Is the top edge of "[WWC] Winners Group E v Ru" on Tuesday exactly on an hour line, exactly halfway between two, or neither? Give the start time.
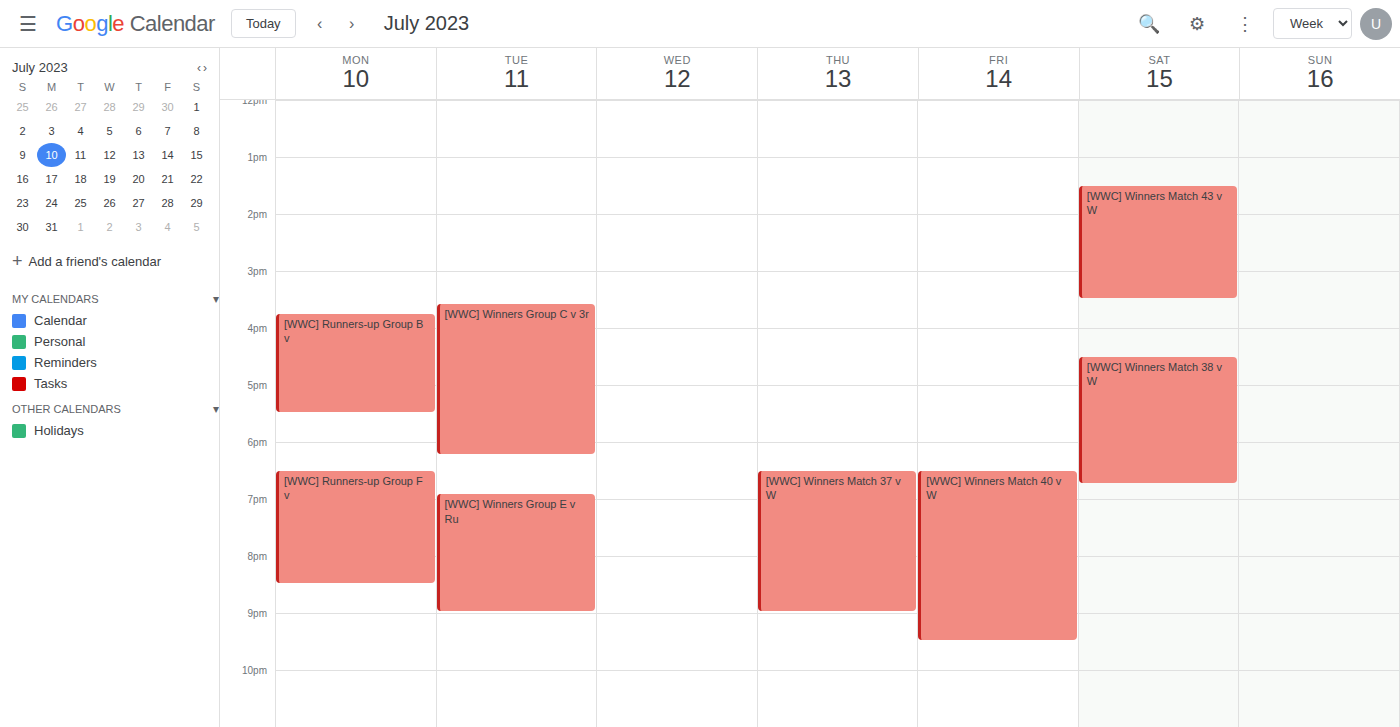
6:55 PM -- neither: 55 minutes below the 6 PM line and 5 minutes above the 7 PM line.